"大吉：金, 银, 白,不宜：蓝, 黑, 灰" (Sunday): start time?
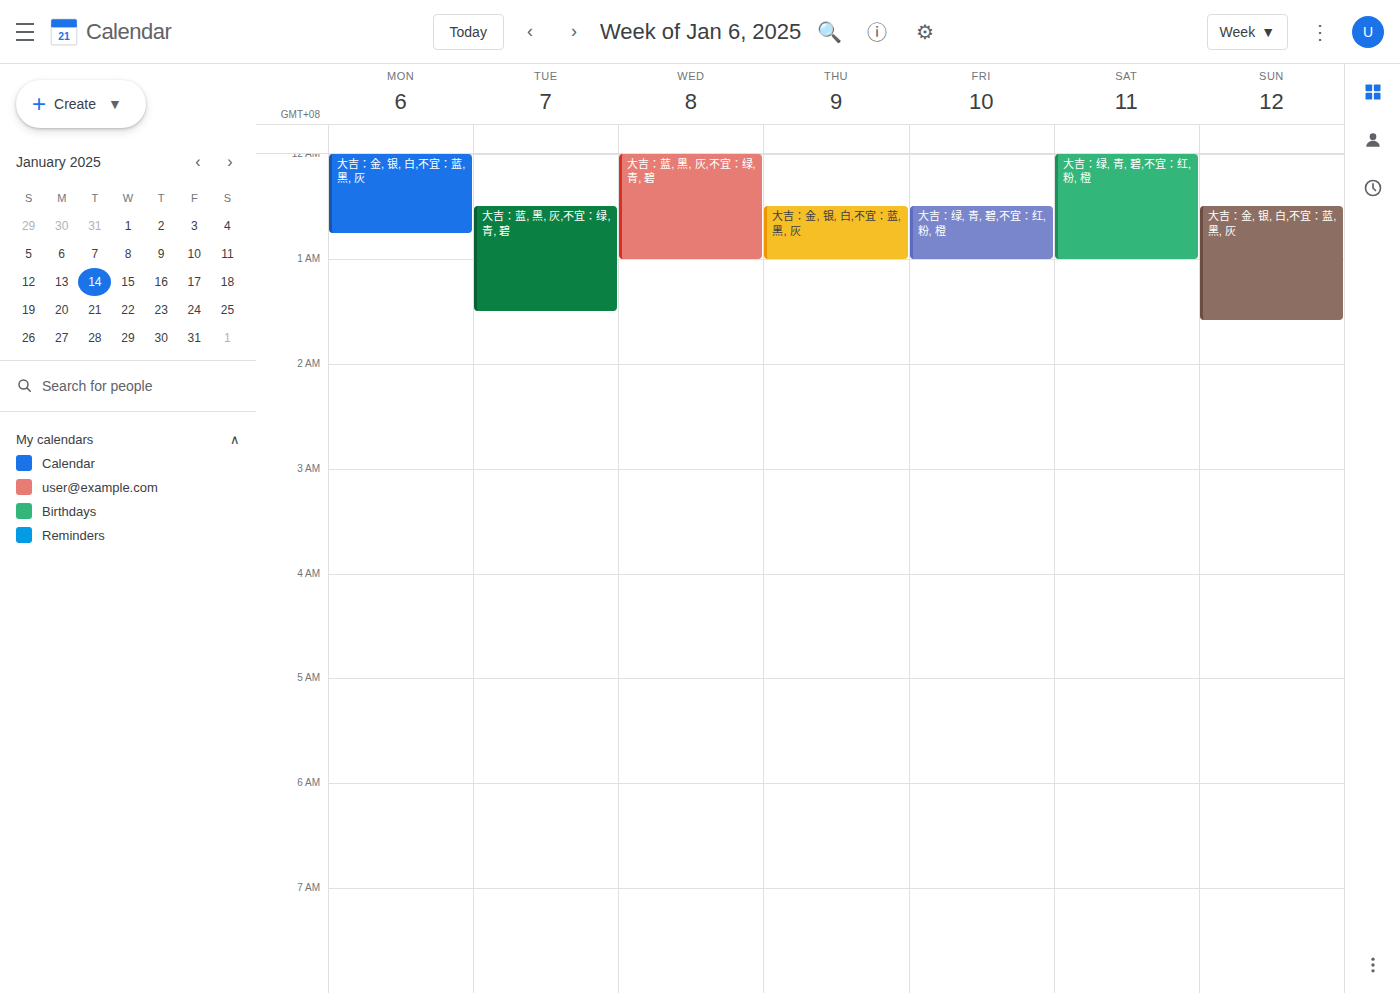
12:30 AM